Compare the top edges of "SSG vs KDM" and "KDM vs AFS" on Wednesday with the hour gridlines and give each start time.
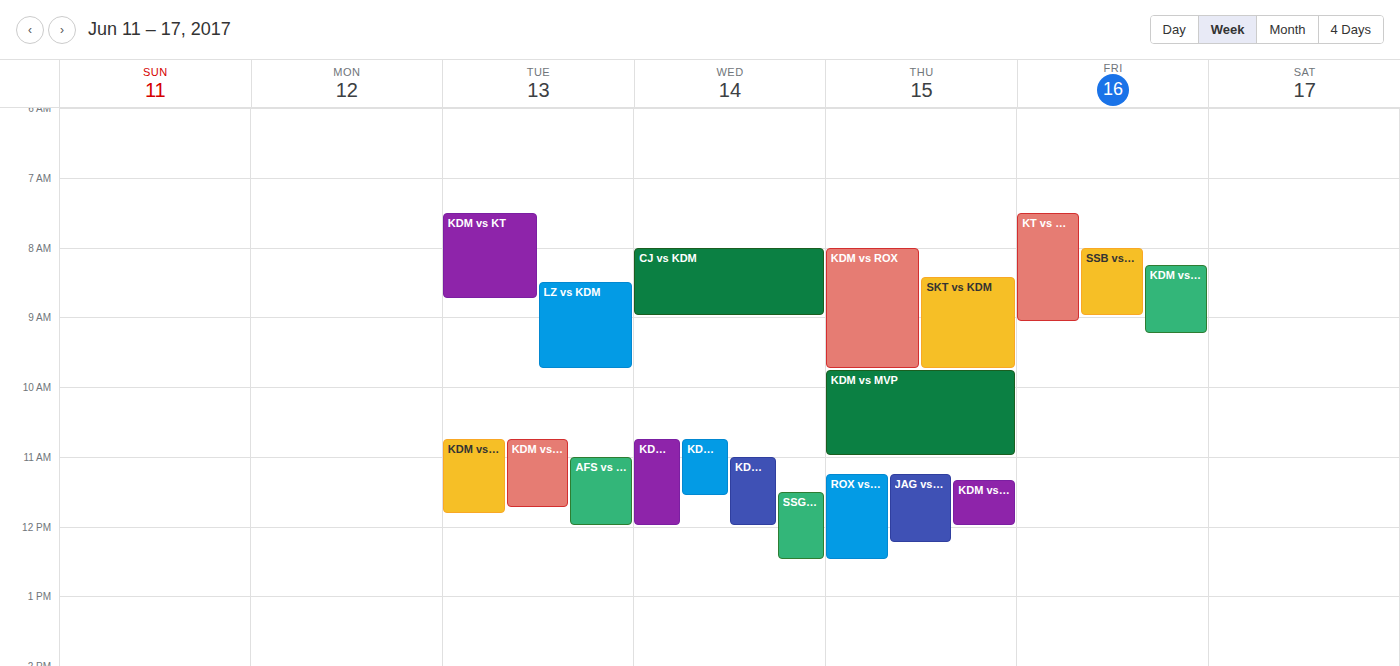
"SSG vs KDM": 11:30 AM, halfway between the 11 AM and 12 PM lines. "KDM vs AFS": 11:00 AM, exactly on the 11 AM line.